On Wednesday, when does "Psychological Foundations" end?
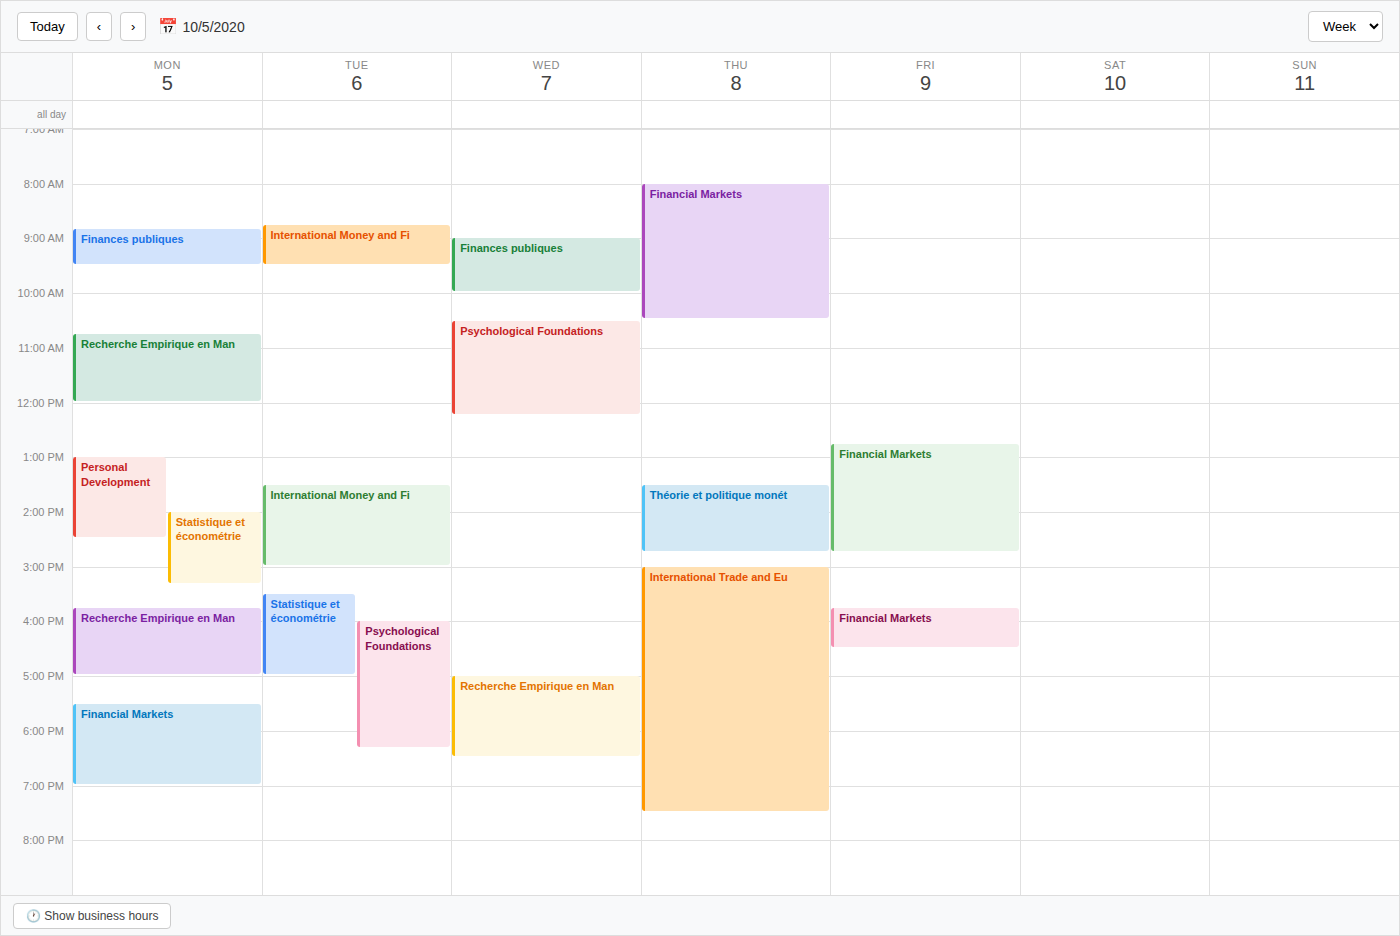
12:15 PM